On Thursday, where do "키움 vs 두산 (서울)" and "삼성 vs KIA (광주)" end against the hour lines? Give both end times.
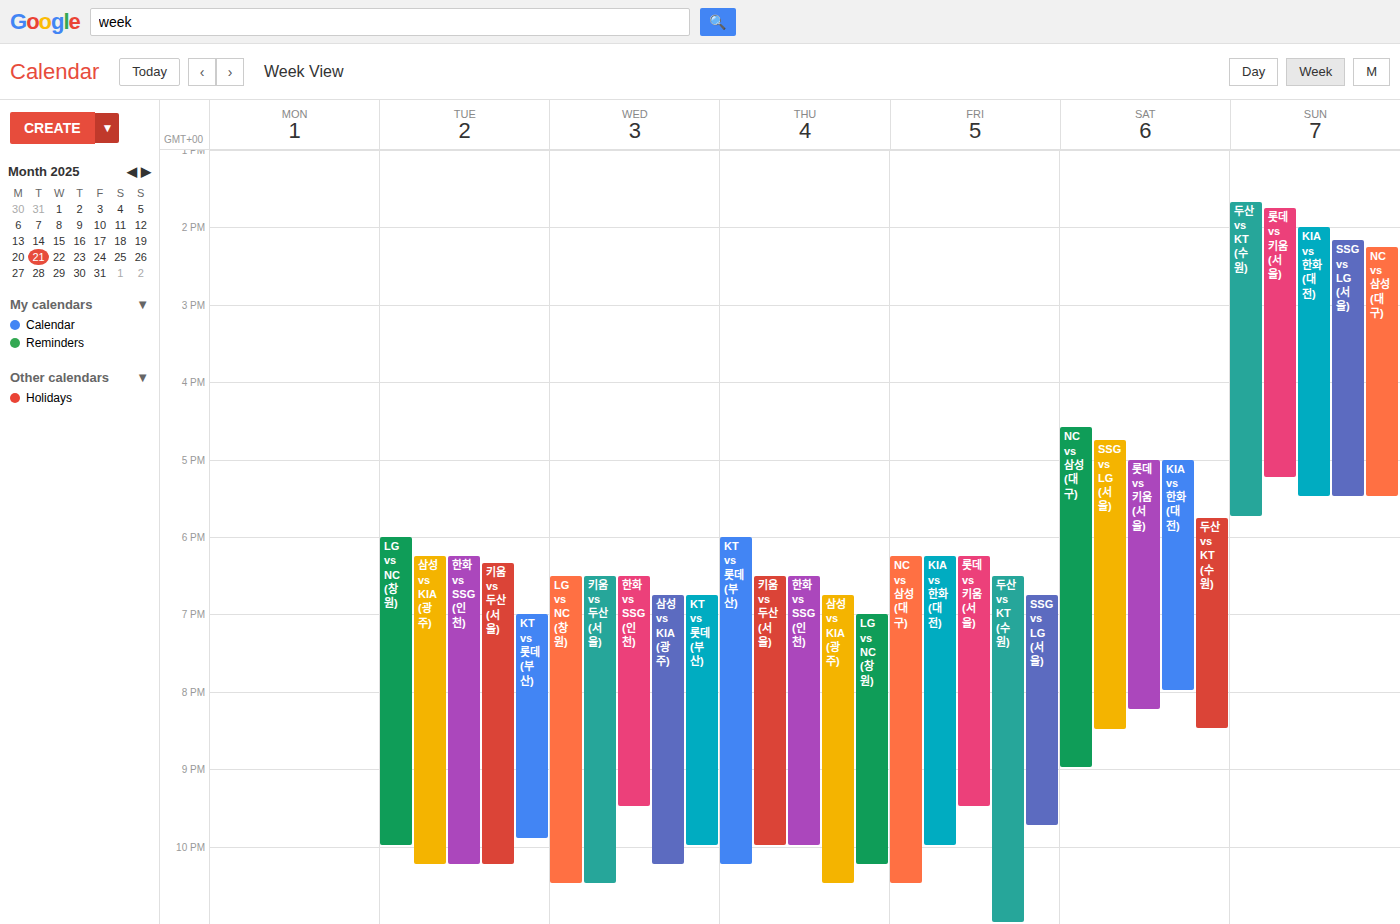
"키움 vs 두산 (서울)": 10:00 PM, exactly on the 10 PM line. "삼성 vs KIA (광주)": 10:30 PM, halfway between the 10 PM and 11 PM lines.